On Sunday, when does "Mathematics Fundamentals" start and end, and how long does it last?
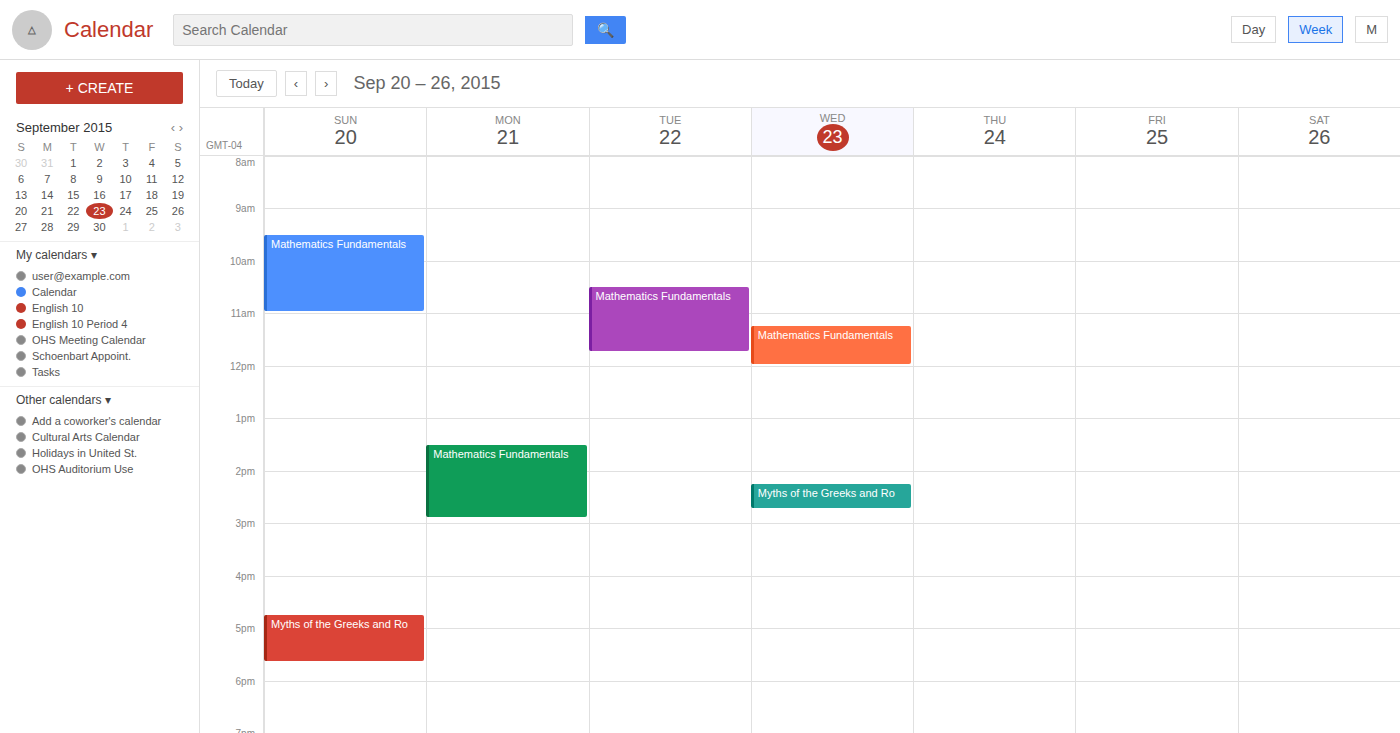
9:30 AM to 11:00 AM, 1 hour 30 minutes